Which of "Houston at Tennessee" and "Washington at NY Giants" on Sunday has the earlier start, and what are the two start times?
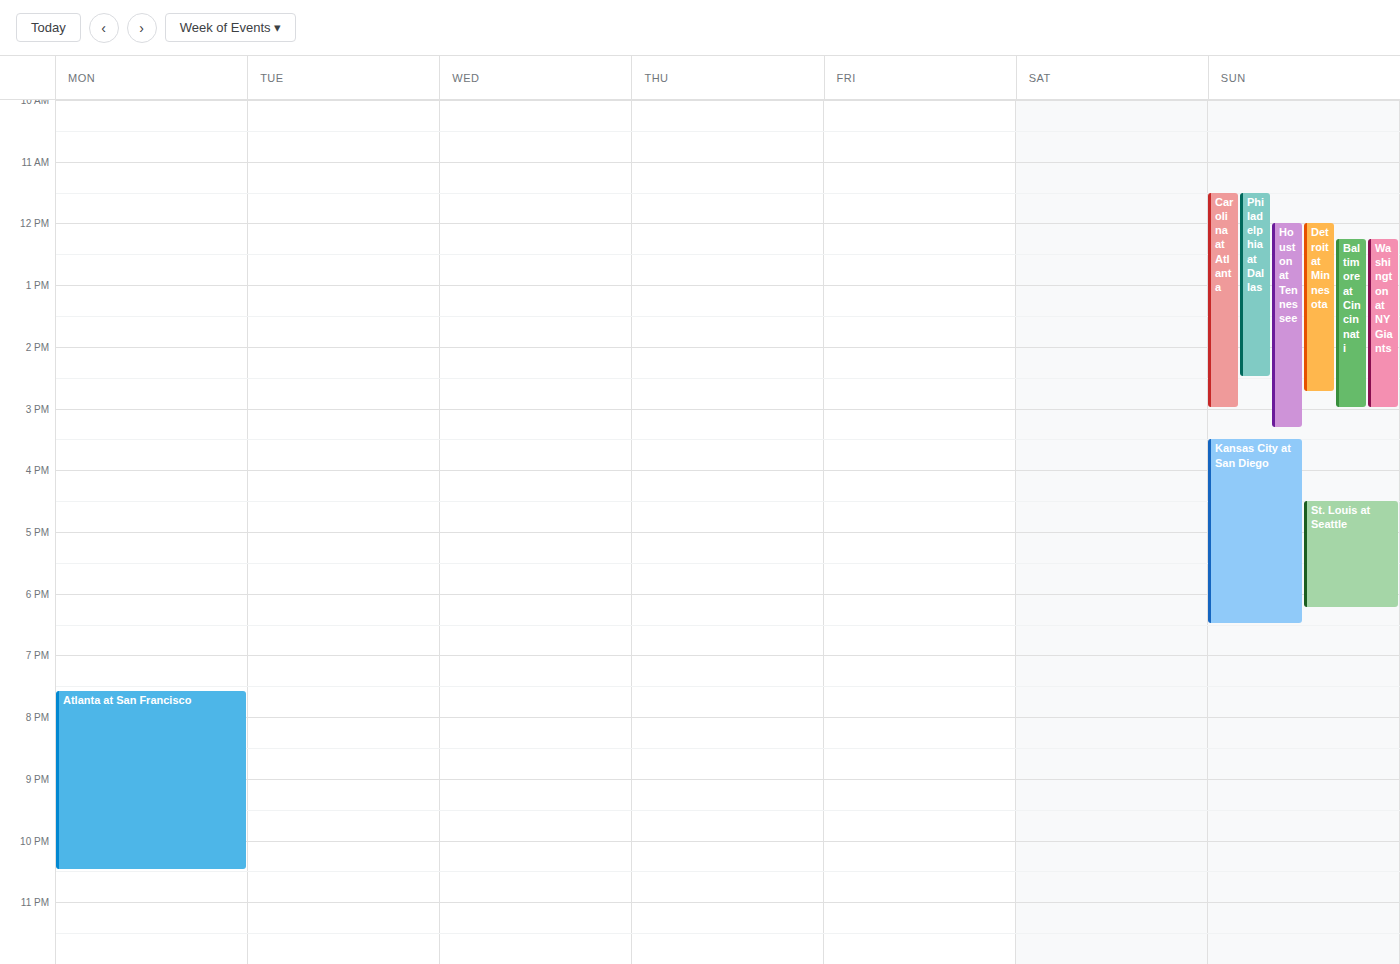
"Houston at Tennessee" 12:00 PM; "Washington at NY Giants" 12:15 PM.